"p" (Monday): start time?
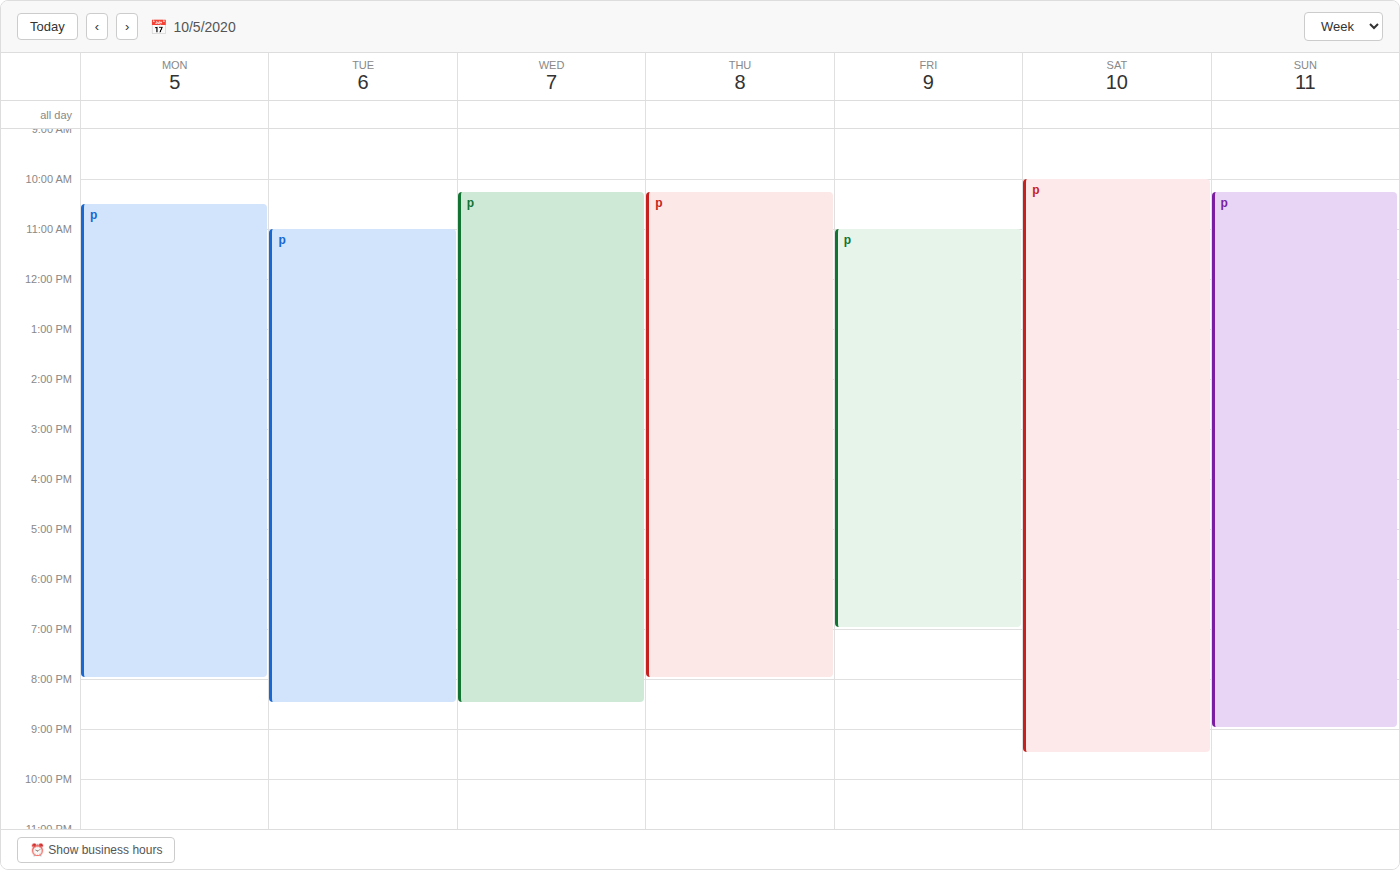
10:30 AM